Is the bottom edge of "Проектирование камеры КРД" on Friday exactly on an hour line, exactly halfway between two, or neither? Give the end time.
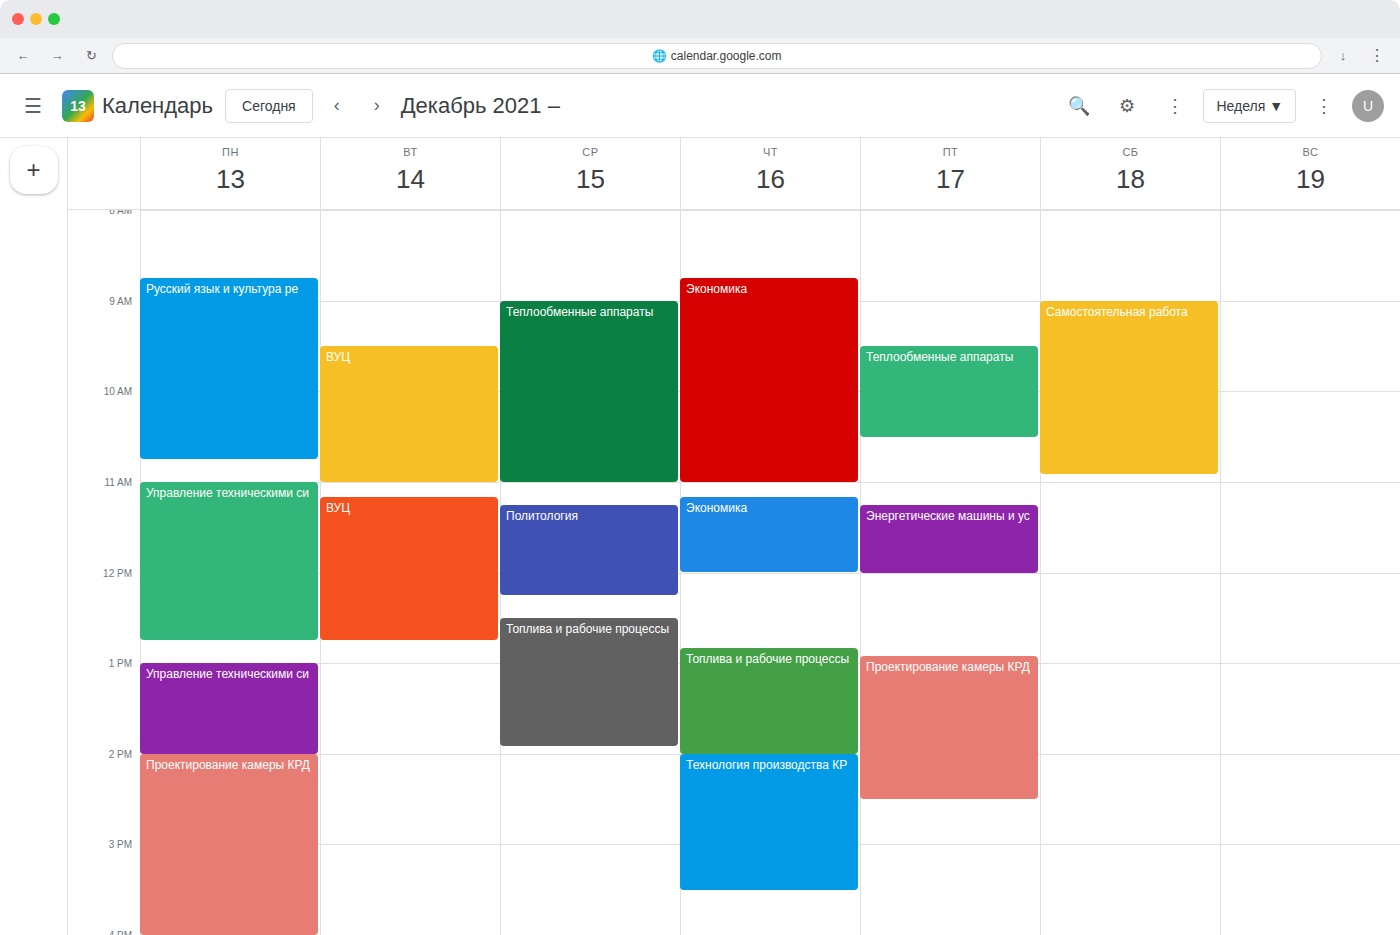
2:30 PM -- halfway between the 2 PM and 3 PM lines.